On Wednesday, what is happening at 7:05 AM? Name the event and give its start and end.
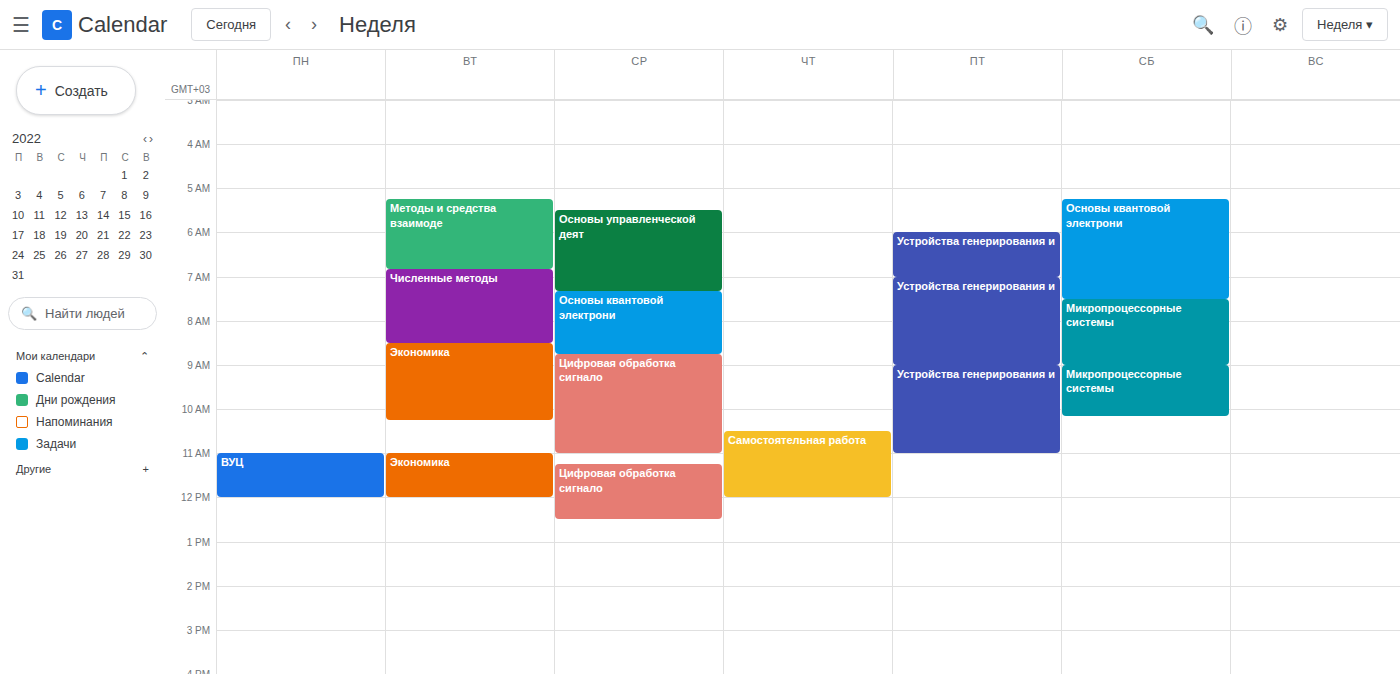
"Основы управленческой деят", 5:30 AM to 7:20 AM